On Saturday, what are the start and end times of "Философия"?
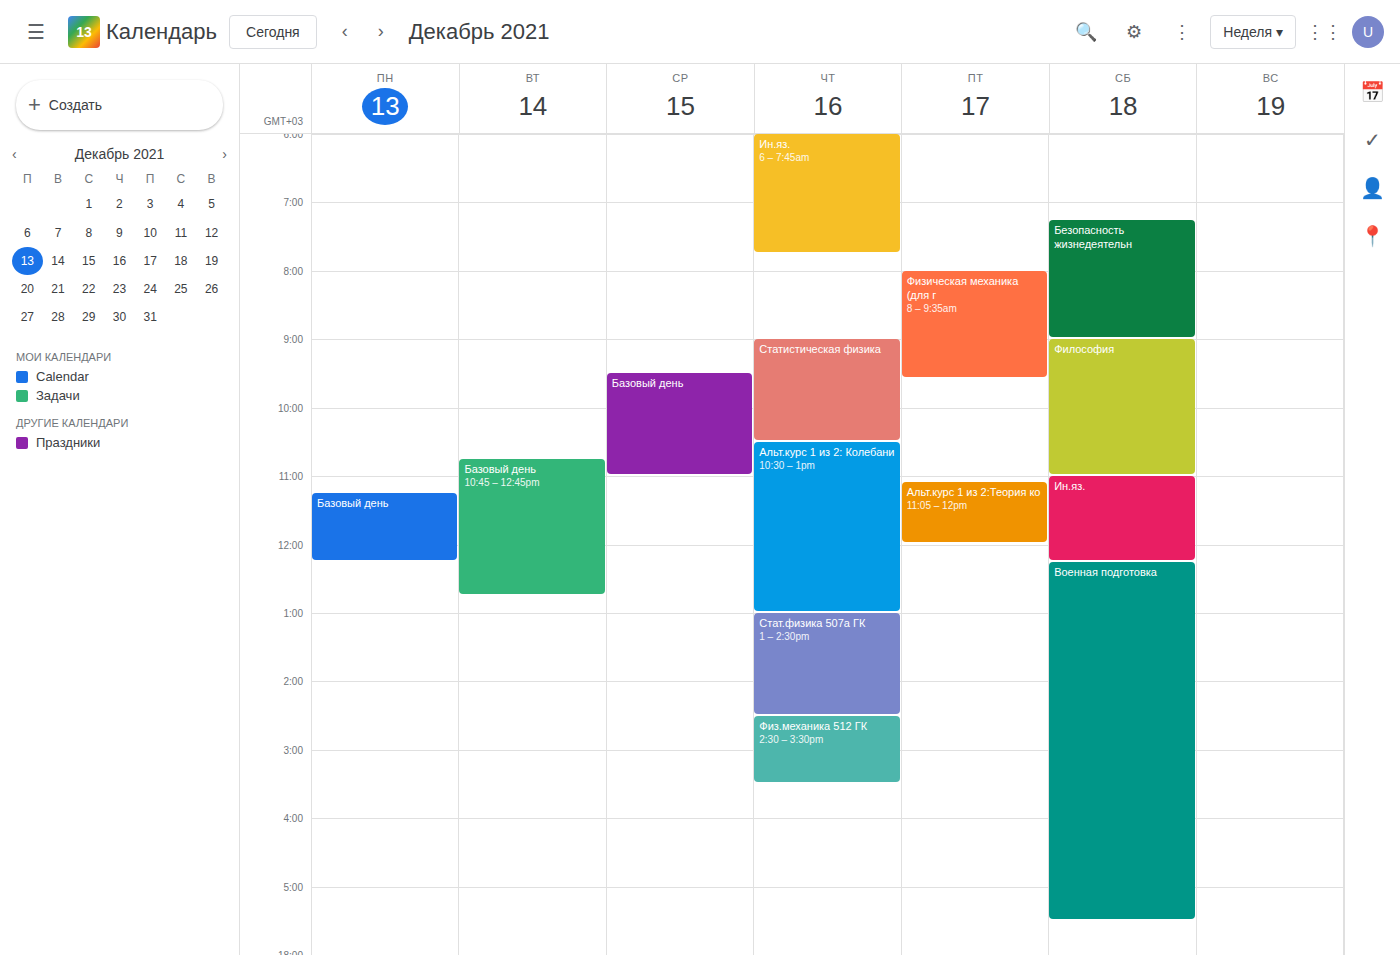
09:00 to 11:00